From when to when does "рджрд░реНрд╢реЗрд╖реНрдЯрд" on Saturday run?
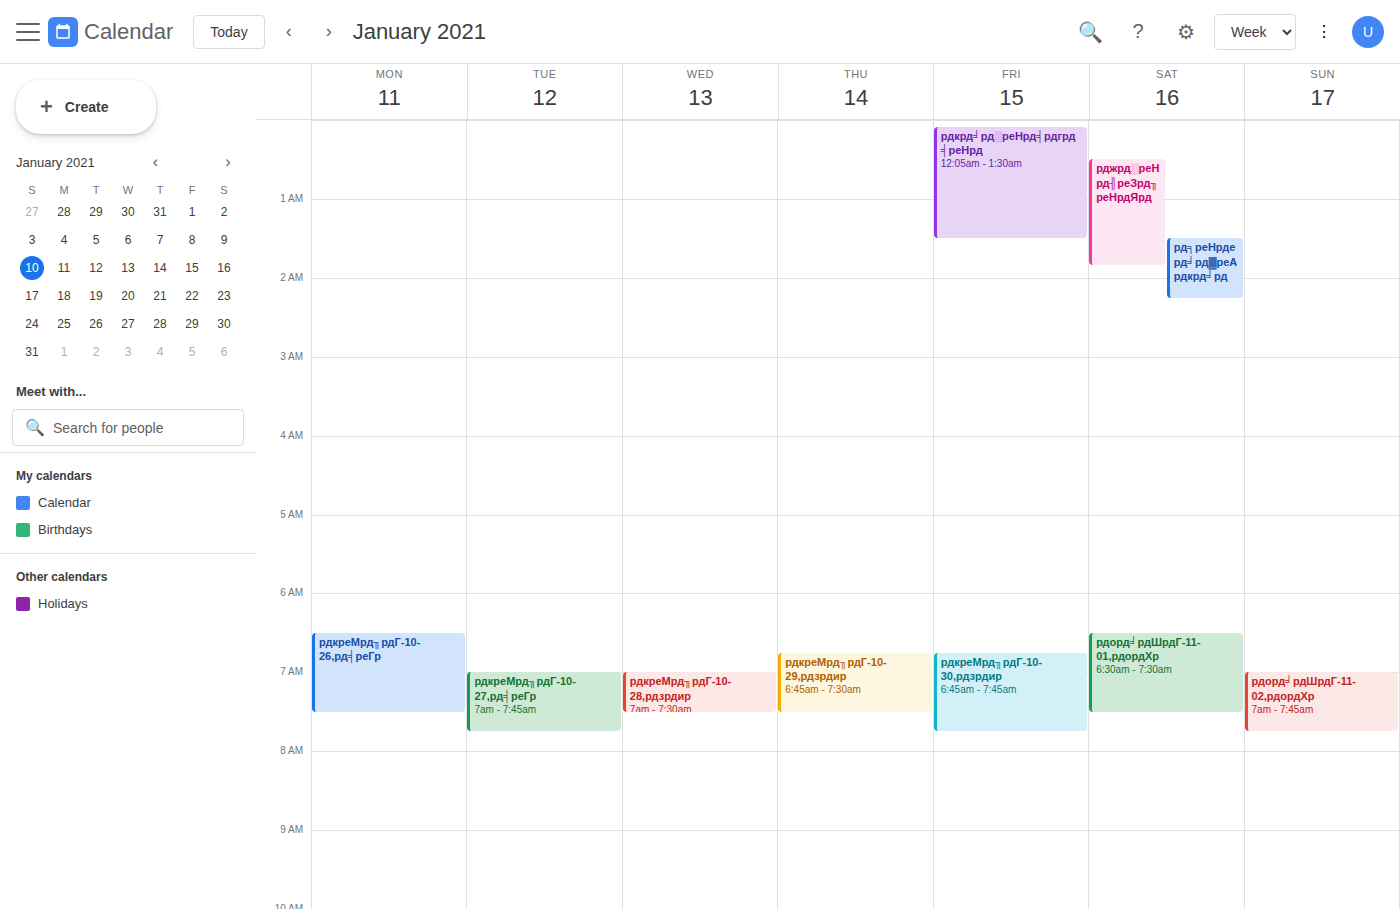
12:30 AM to 1:50 AM